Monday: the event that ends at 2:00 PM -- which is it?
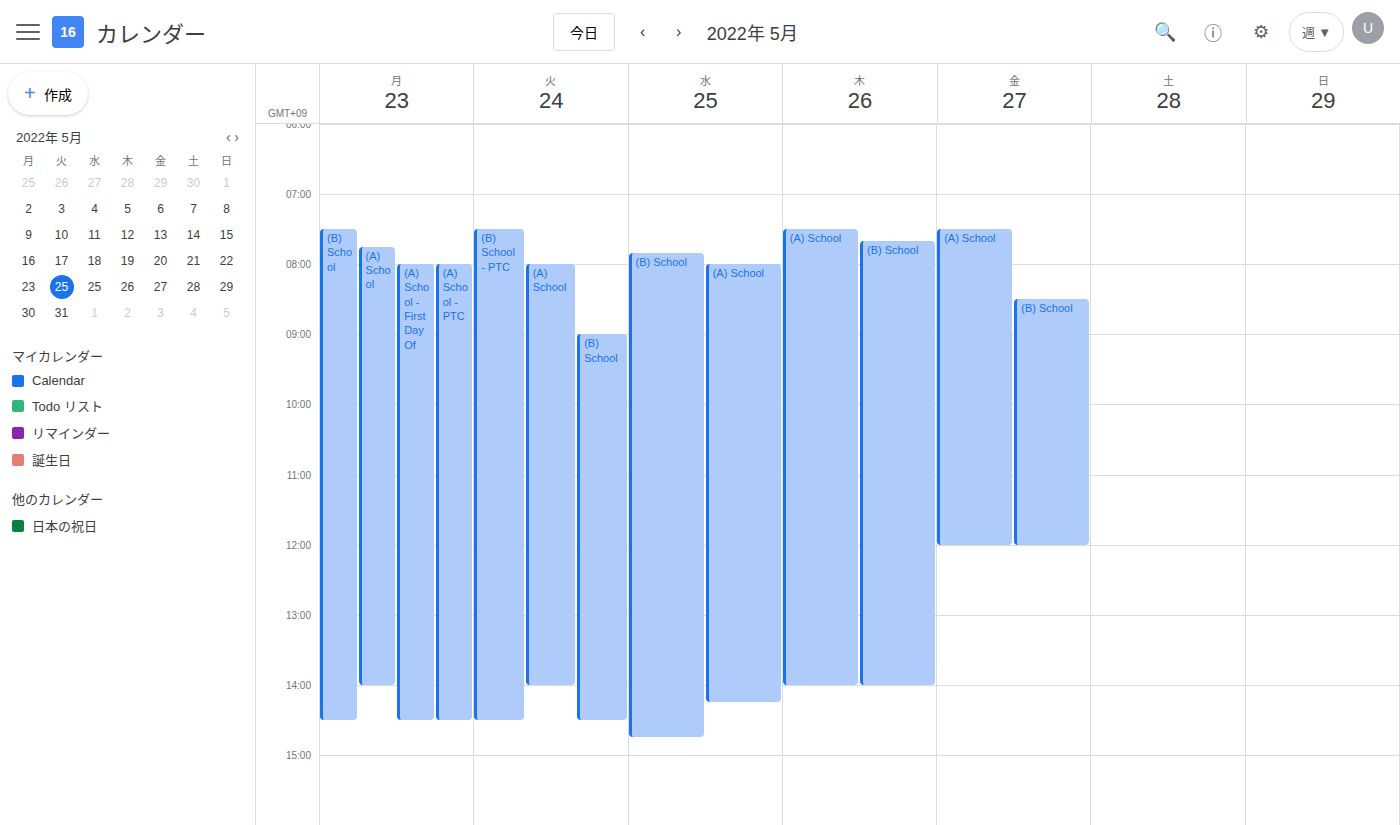
"(A) School"